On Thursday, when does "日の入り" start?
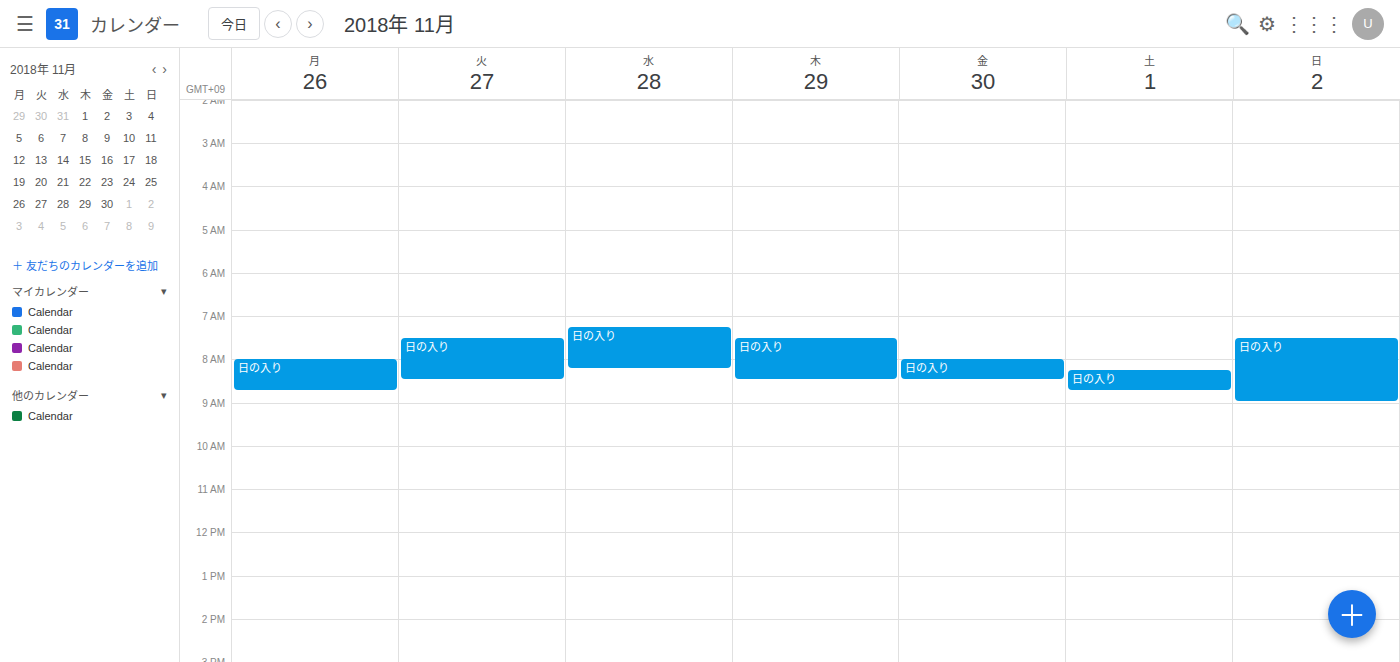
7:30 AM